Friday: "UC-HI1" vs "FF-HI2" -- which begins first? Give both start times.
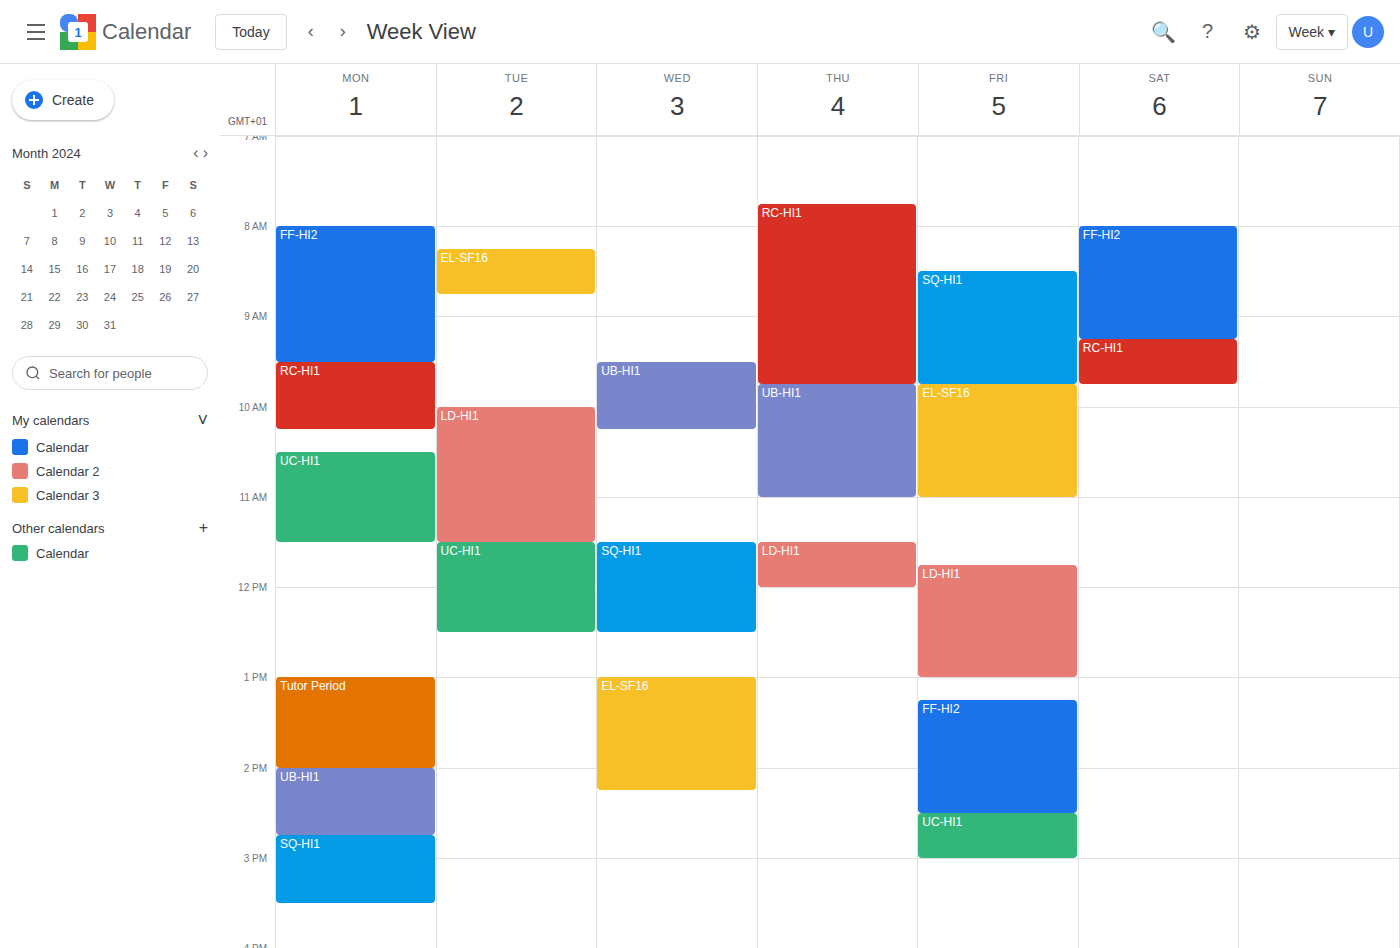
"FF-HI2" 1:15 PM; "UC-HI1" 2:30 PM.